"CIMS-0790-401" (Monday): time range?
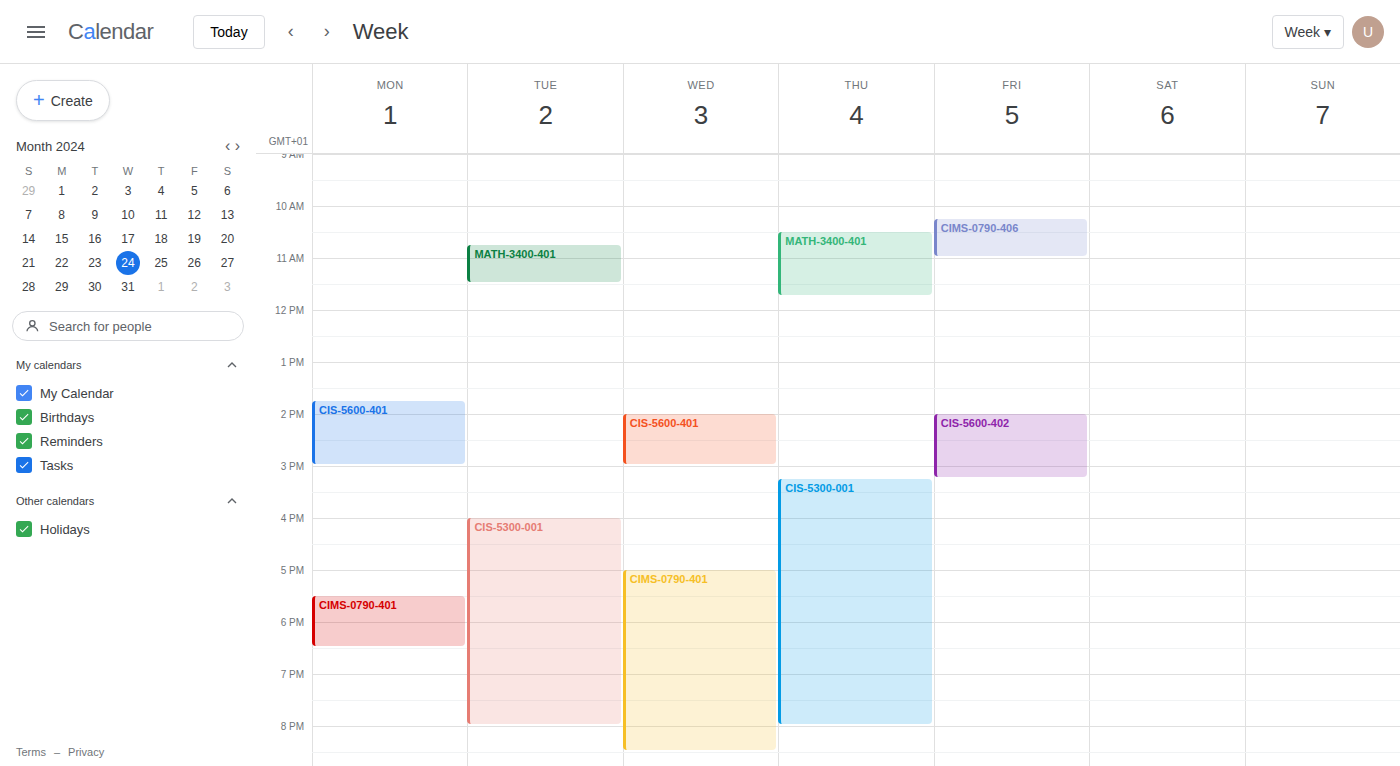
17:30 to 18:30